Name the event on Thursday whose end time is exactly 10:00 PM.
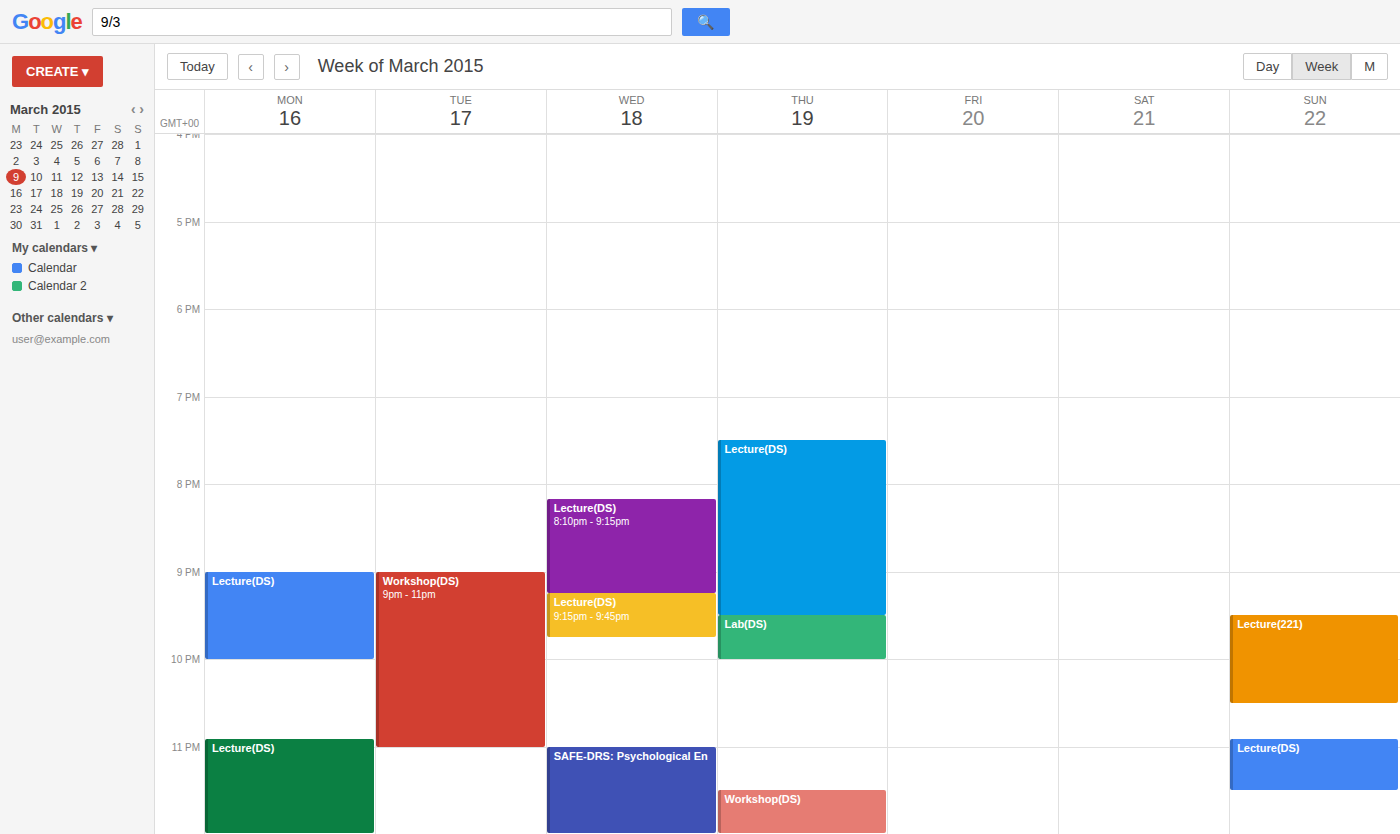
"Lab(DS)"